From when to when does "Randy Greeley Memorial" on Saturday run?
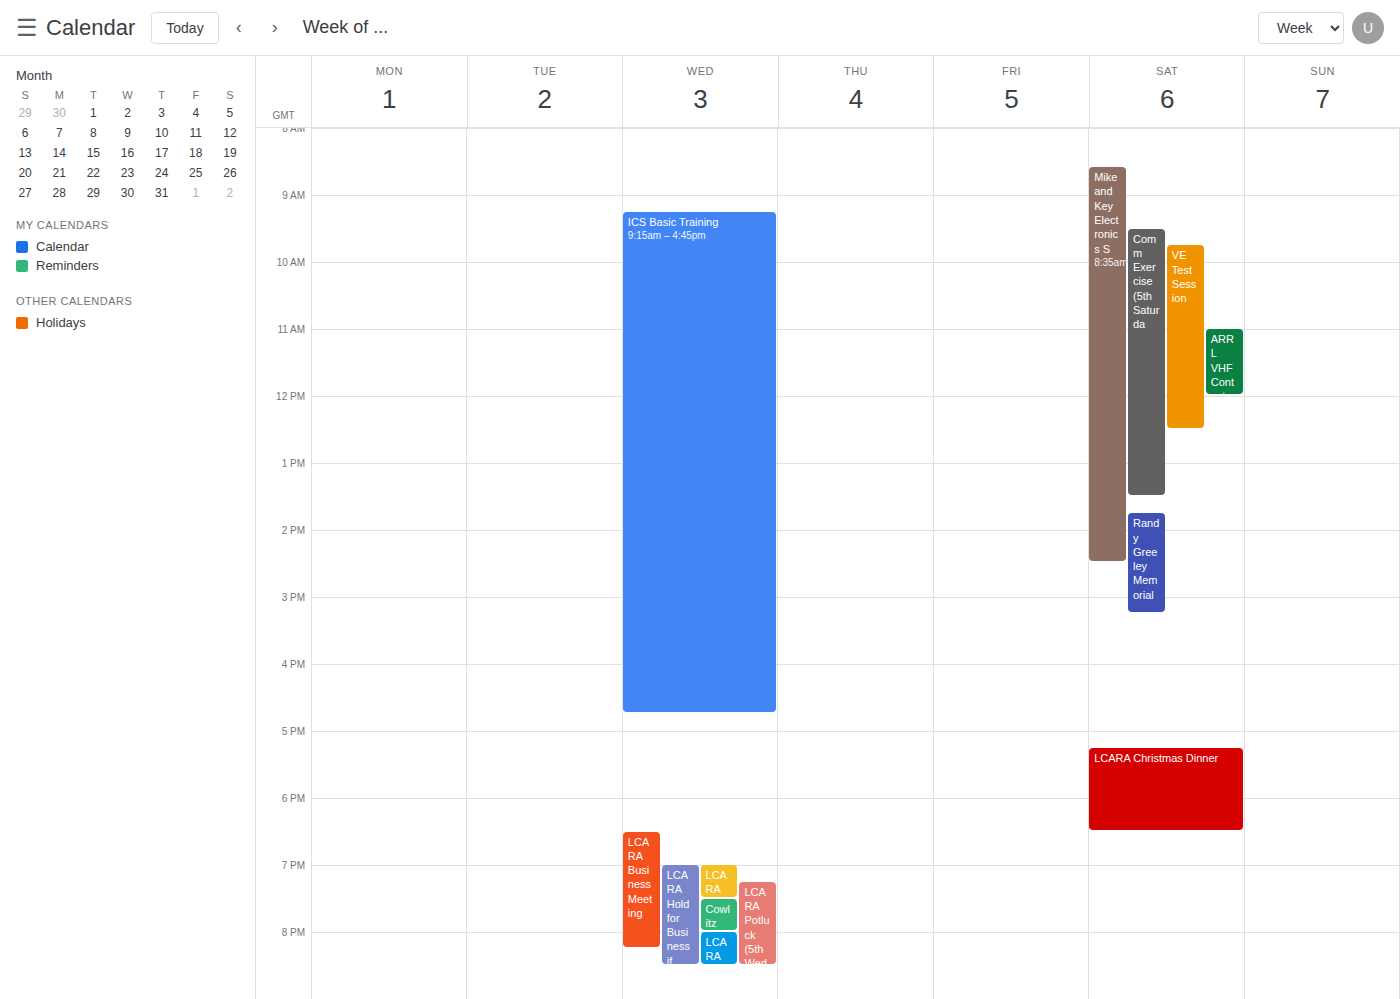
1:45 PM to 3:15 PM